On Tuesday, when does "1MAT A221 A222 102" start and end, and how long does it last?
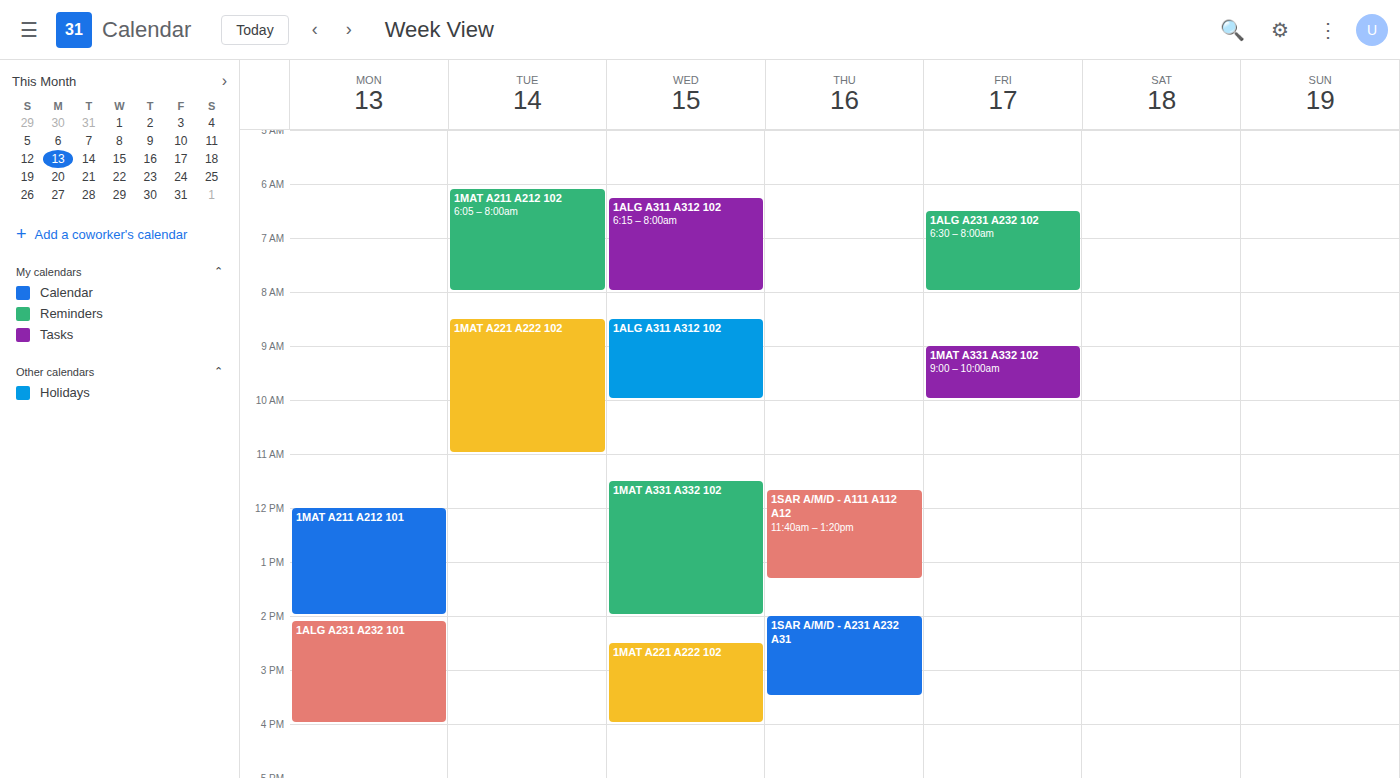
8:30 AM to 11:00 AM, 2 hours 30 minutes